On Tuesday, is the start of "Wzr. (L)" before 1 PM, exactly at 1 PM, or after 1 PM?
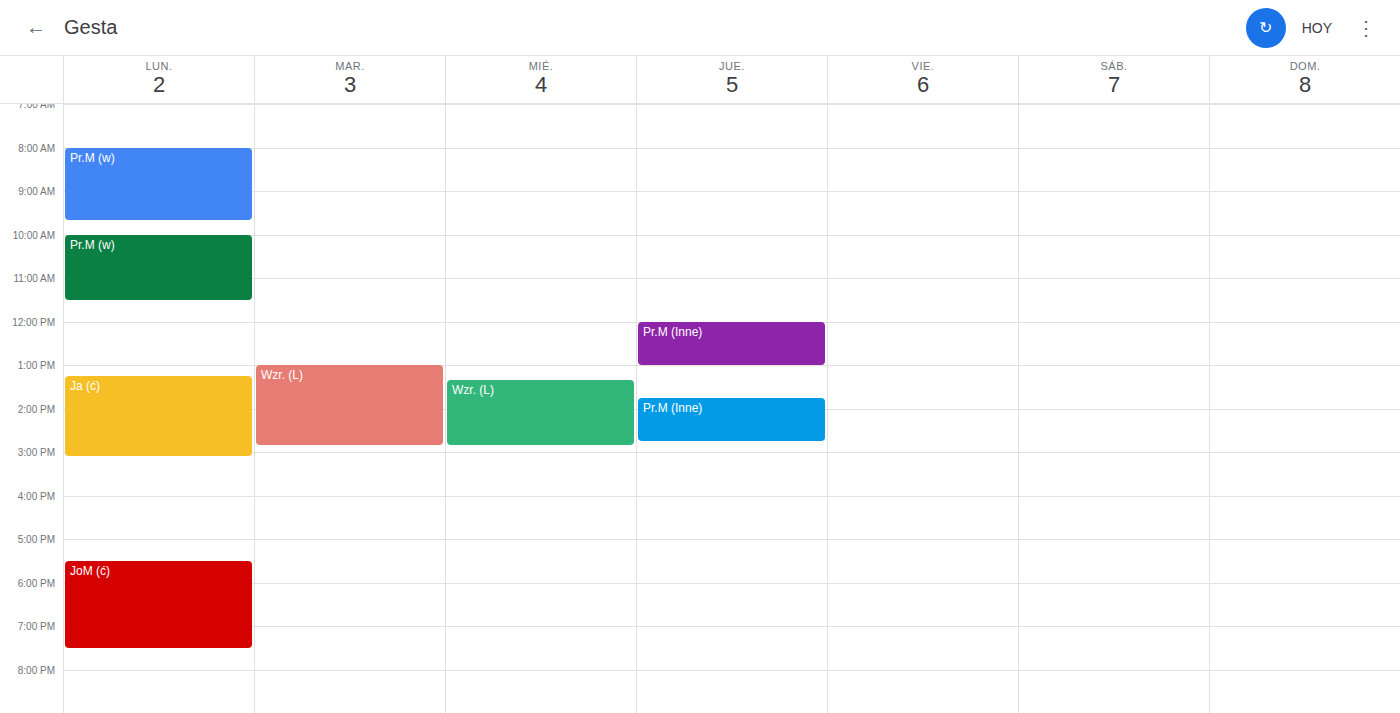
1:00 PM -- exactly at 1 PM, on the 1 PM line.